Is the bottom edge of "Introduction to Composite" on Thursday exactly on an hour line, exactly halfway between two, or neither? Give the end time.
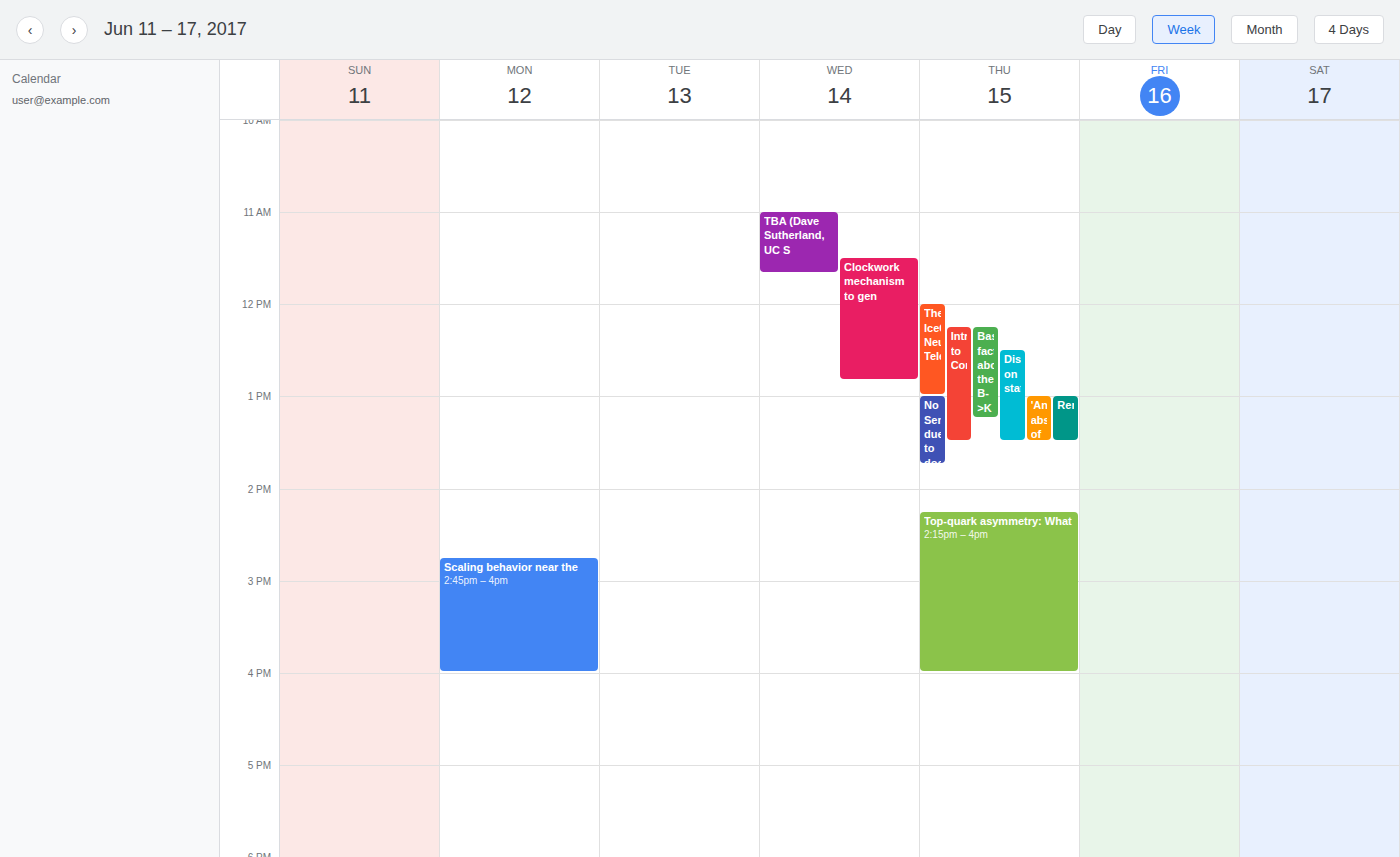
1:30 PM -- halfway between the 1 PM and 2 PM lines.